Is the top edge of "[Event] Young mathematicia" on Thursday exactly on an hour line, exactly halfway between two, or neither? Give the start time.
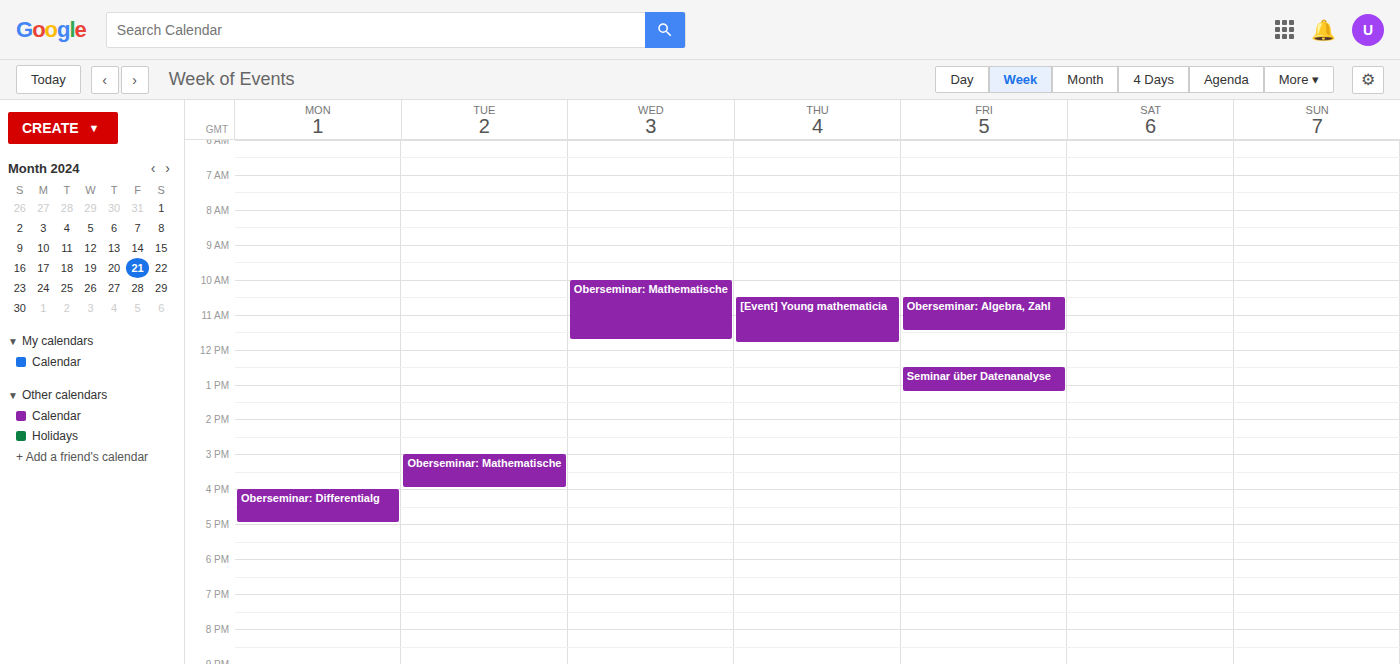
10:30 -- halfway between the 10:00 and 11:00 lines.